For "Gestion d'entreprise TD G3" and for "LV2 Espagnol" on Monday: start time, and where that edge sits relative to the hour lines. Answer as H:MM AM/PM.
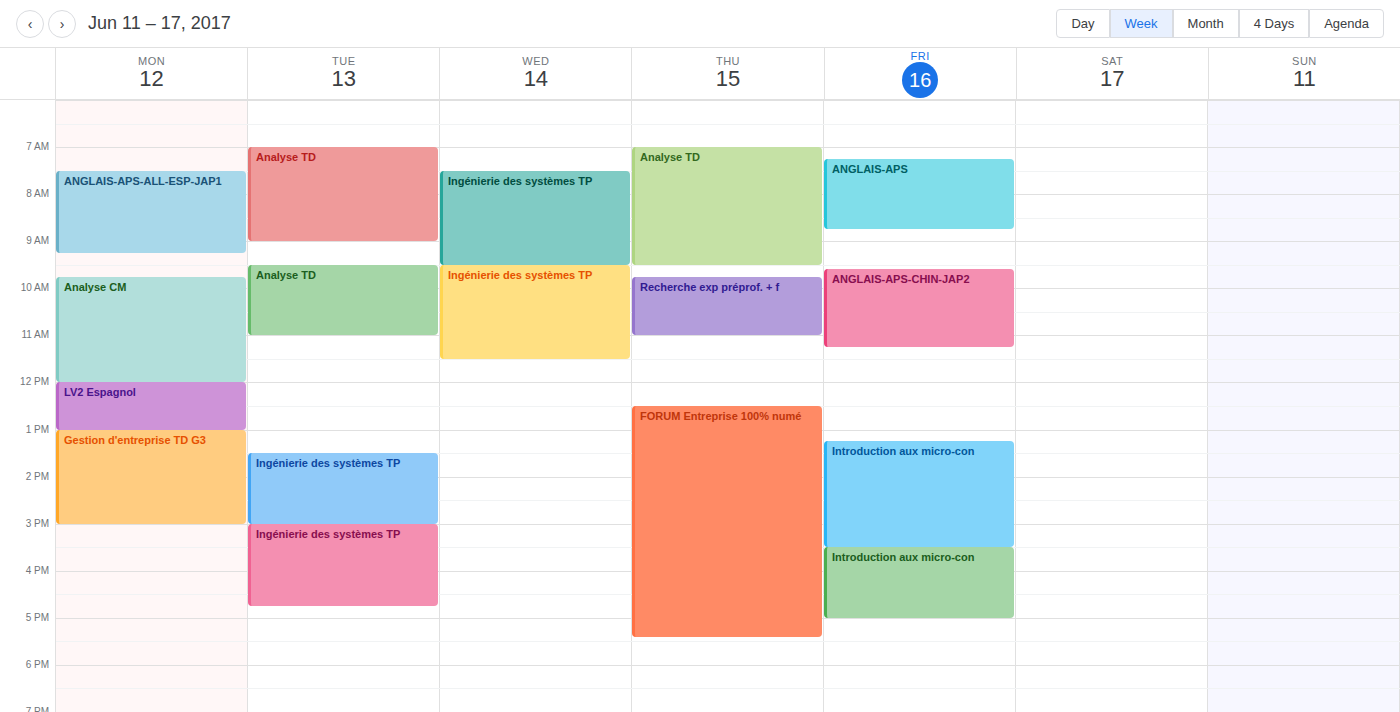
"Gestion d'entreprise TD G3": 1:00 PM, exactly on the 1 PM line. "LV2 Espagnol": 12:00 PM, exactly on the 12 PM line.